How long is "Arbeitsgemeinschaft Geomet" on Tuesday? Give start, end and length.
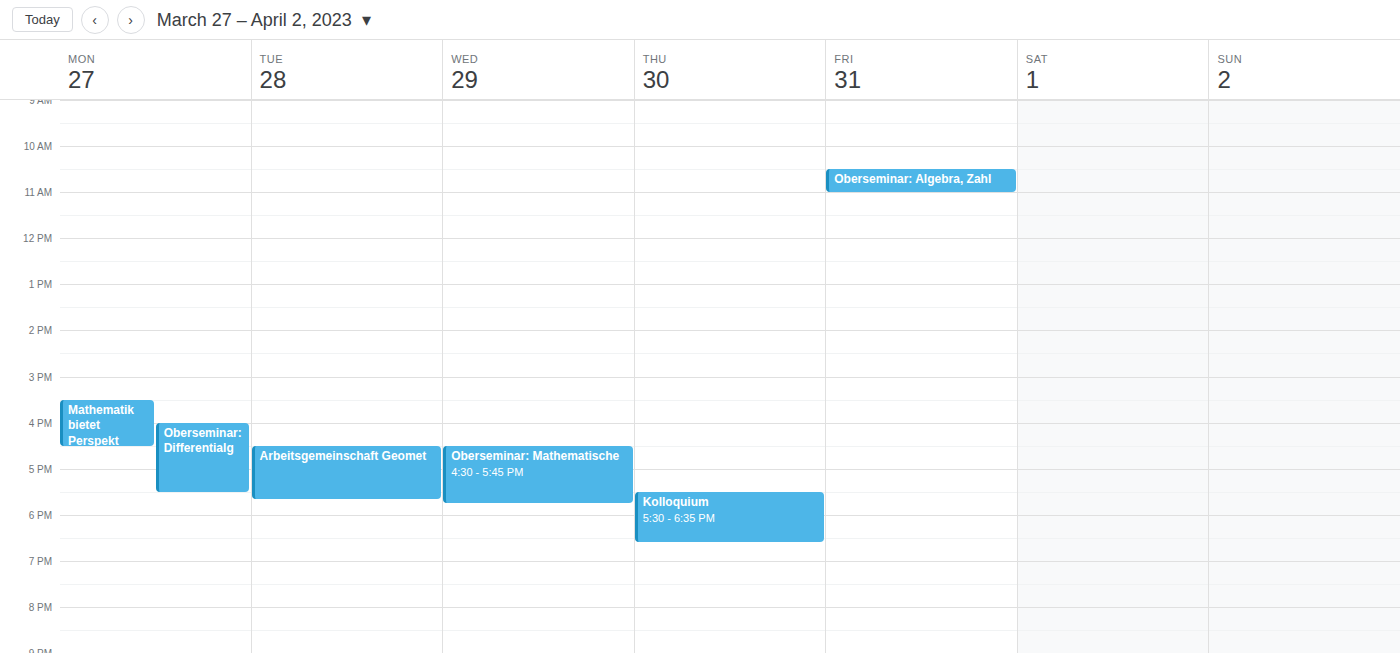
4:30 PM to 5:40 PM, 1 hour 10 minutes